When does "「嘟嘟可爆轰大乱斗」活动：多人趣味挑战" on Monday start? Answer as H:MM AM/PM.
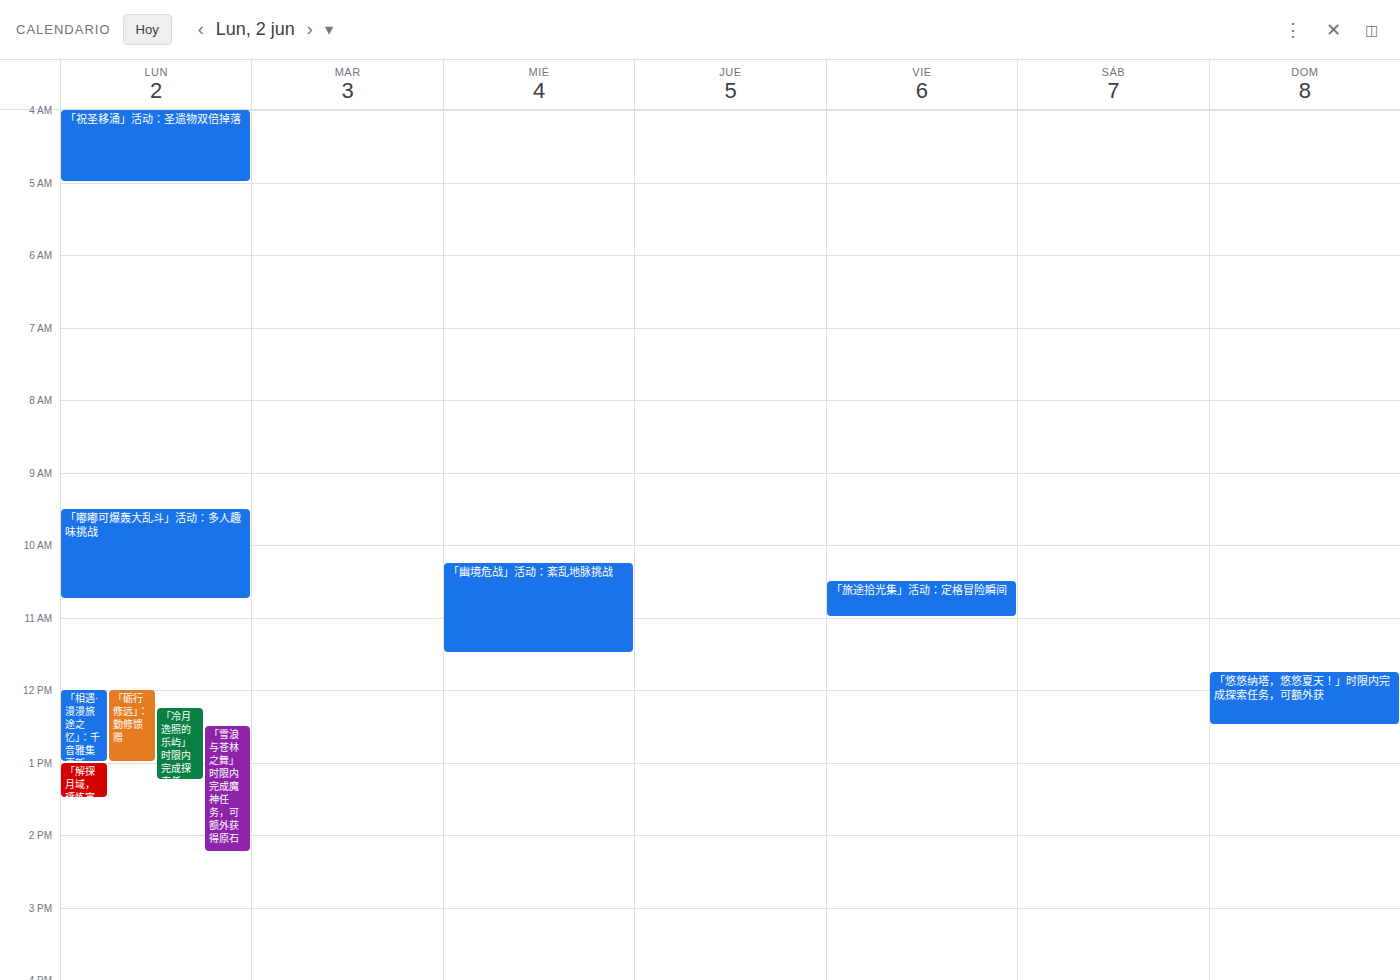
9:30 AM